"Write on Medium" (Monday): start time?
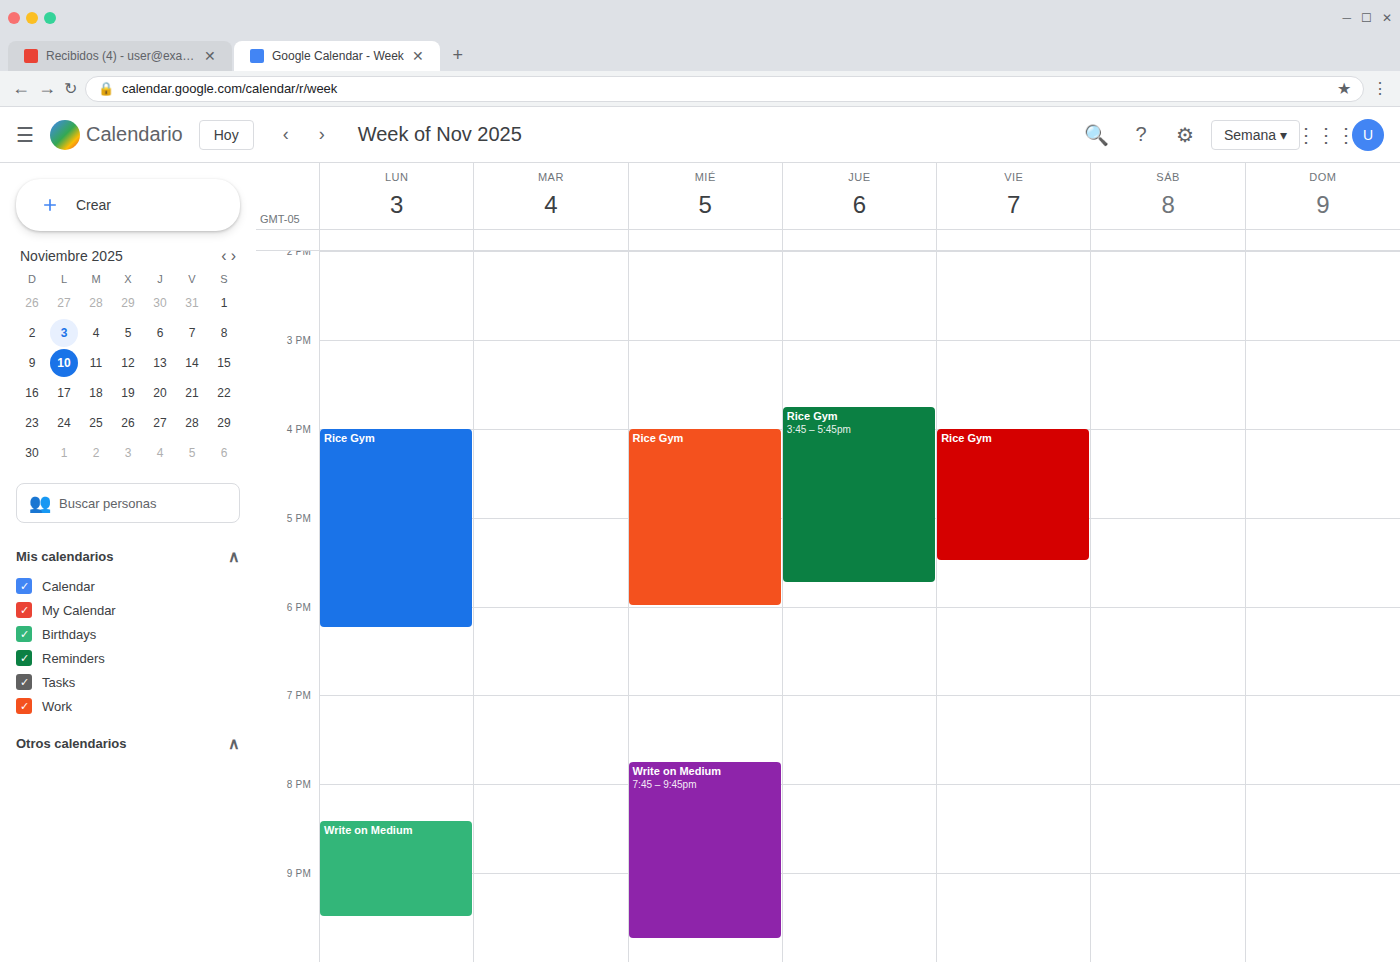
8:25 PM